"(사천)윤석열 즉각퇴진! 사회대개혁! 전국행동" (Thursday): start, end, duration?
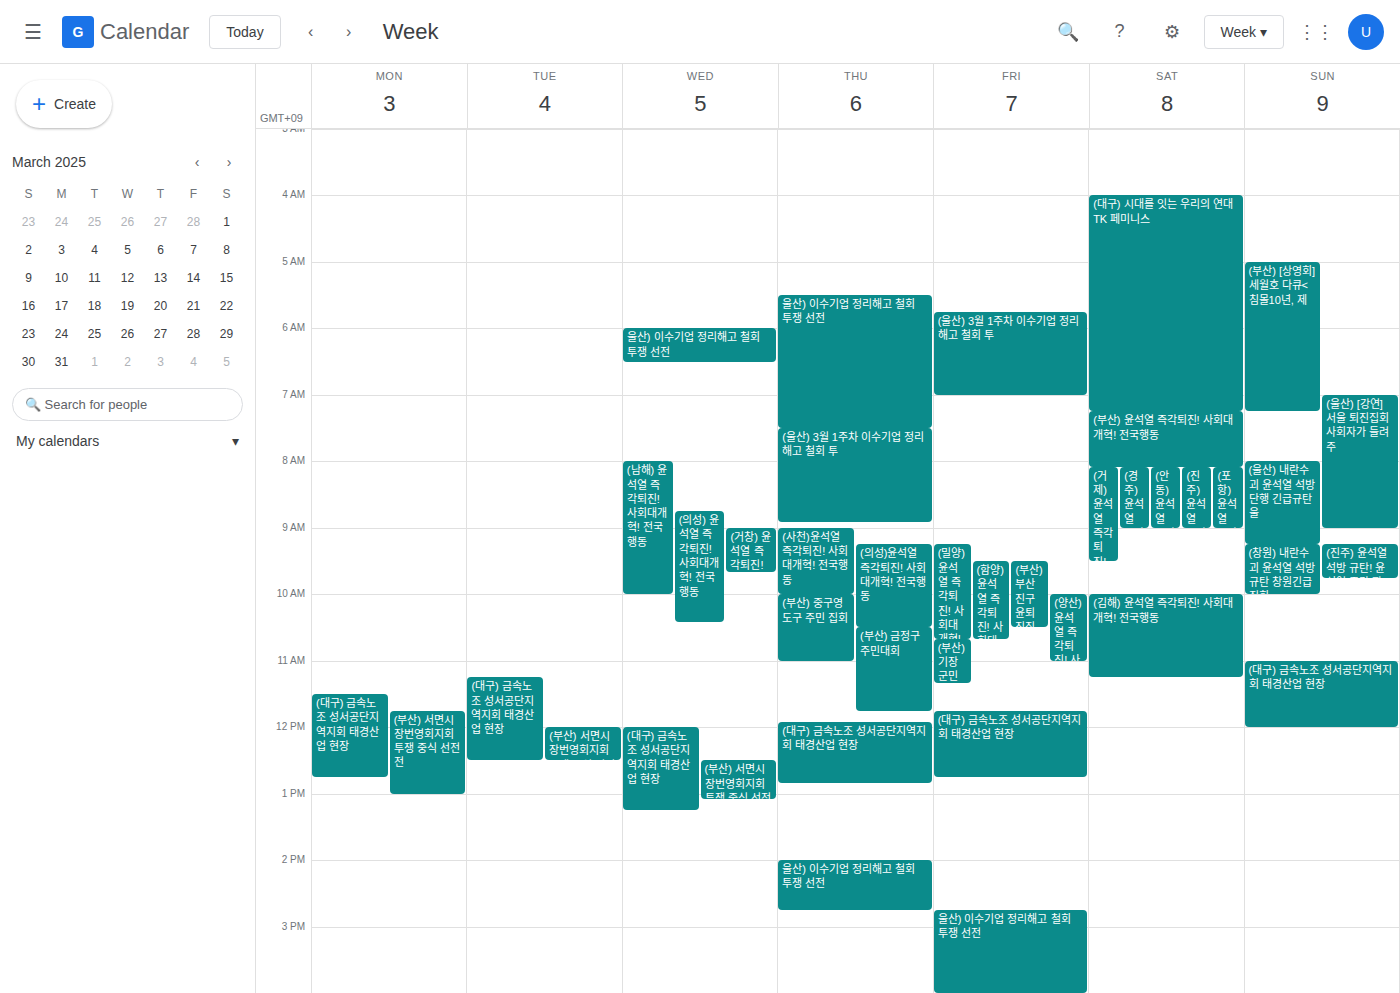
09:00 to 10:00, 1 hour